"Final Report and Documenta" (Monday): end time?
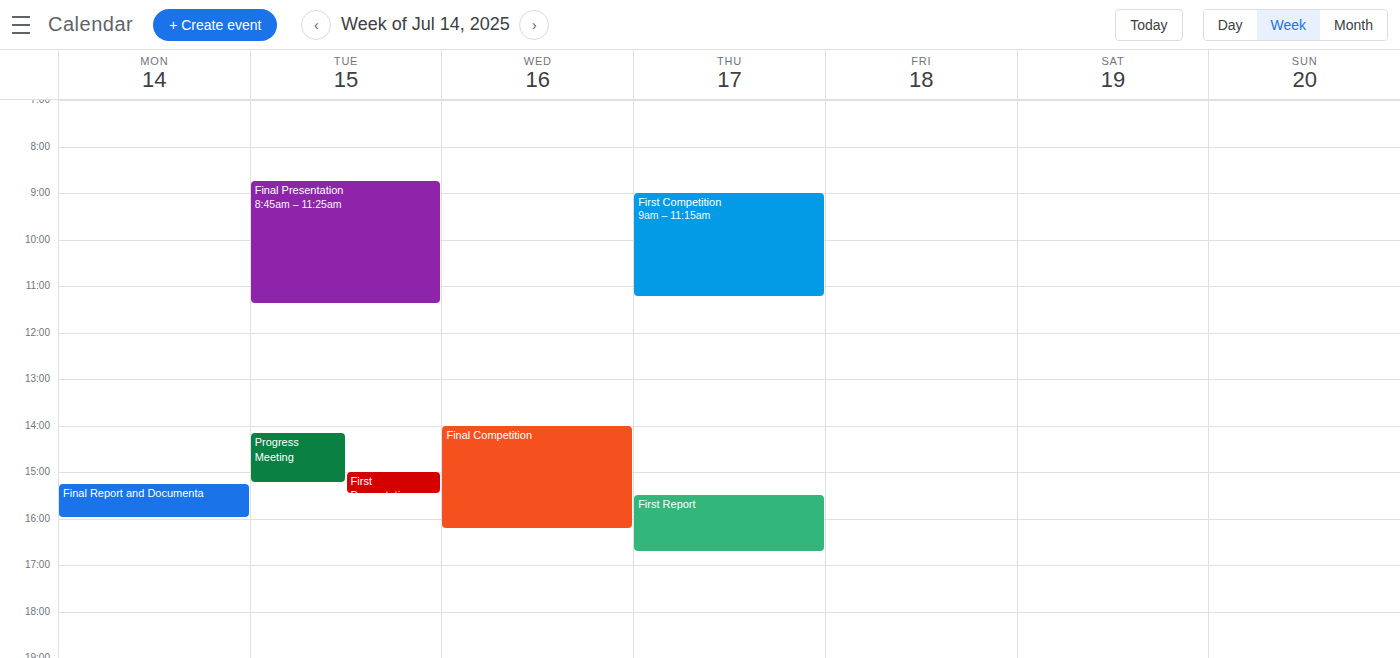
4:00 PM